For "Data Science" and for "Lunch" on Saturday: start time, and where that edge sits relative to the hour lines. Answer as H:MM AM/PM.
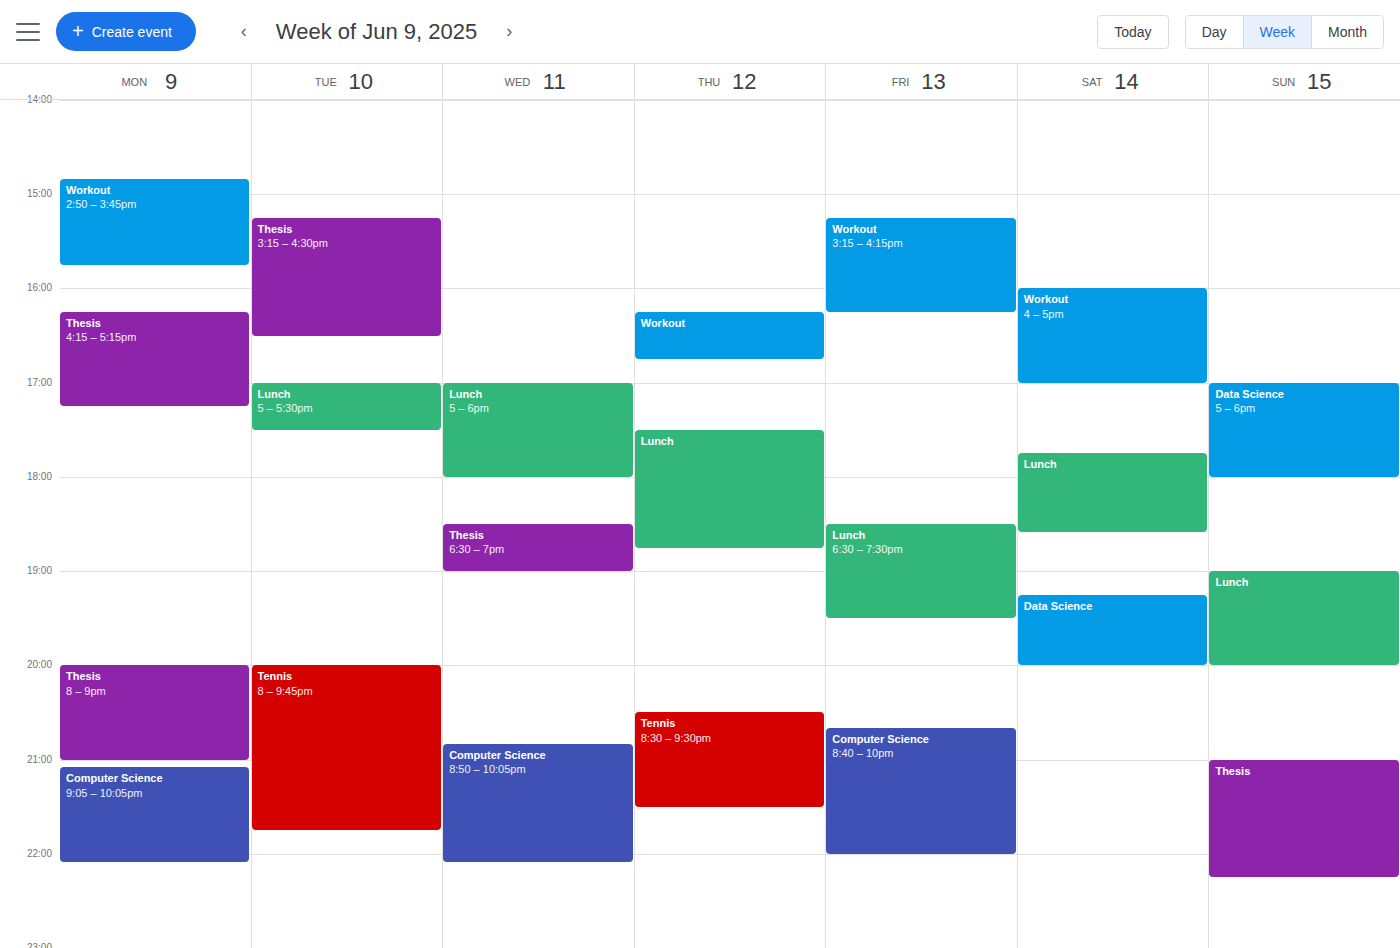
"Data Science": 7:15 PM, neither: a quarter of the way from the 7 PM line to the 8 PM line. "Lunch": 5:45 PM, neither: three quarters of the way from the 5 PM line to the 6 PM line.